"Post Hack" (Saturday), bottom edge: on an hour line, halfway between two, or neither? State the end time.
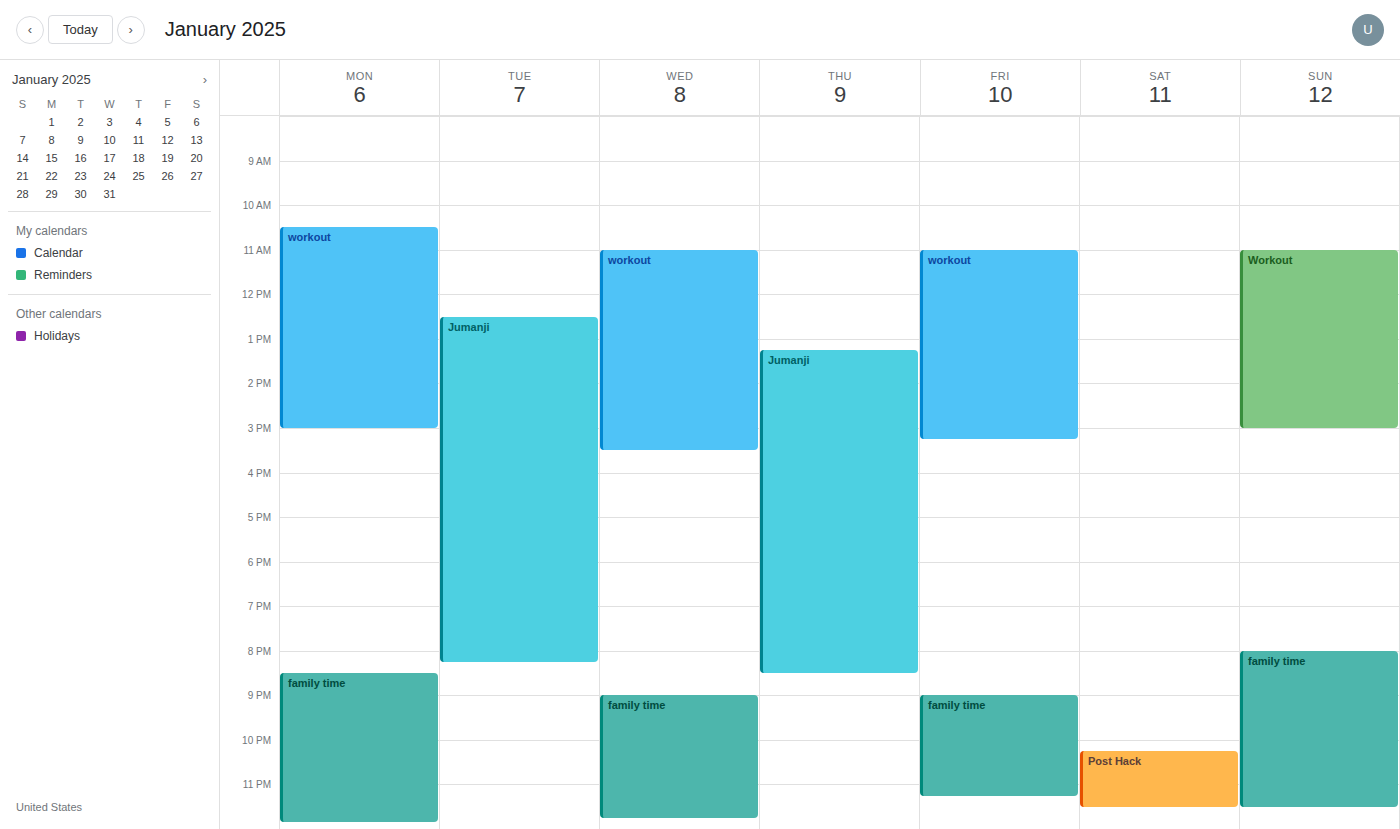
11:30 PM -- halfway between the 11 PM and 12 AM lines.